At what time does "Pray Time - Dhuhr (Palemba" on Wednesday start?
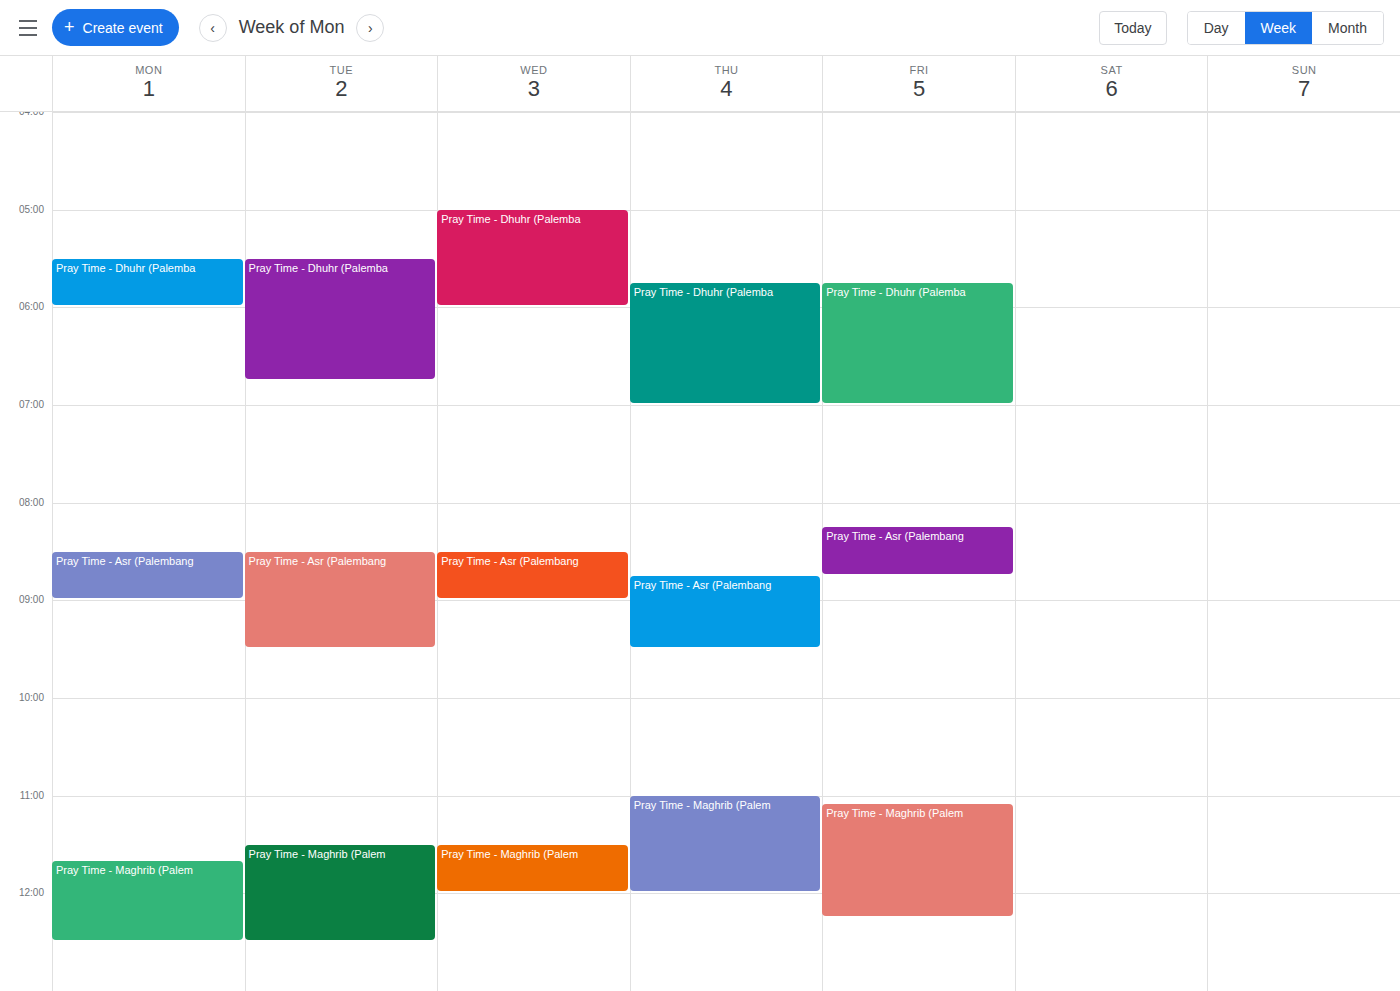
5:00 AM